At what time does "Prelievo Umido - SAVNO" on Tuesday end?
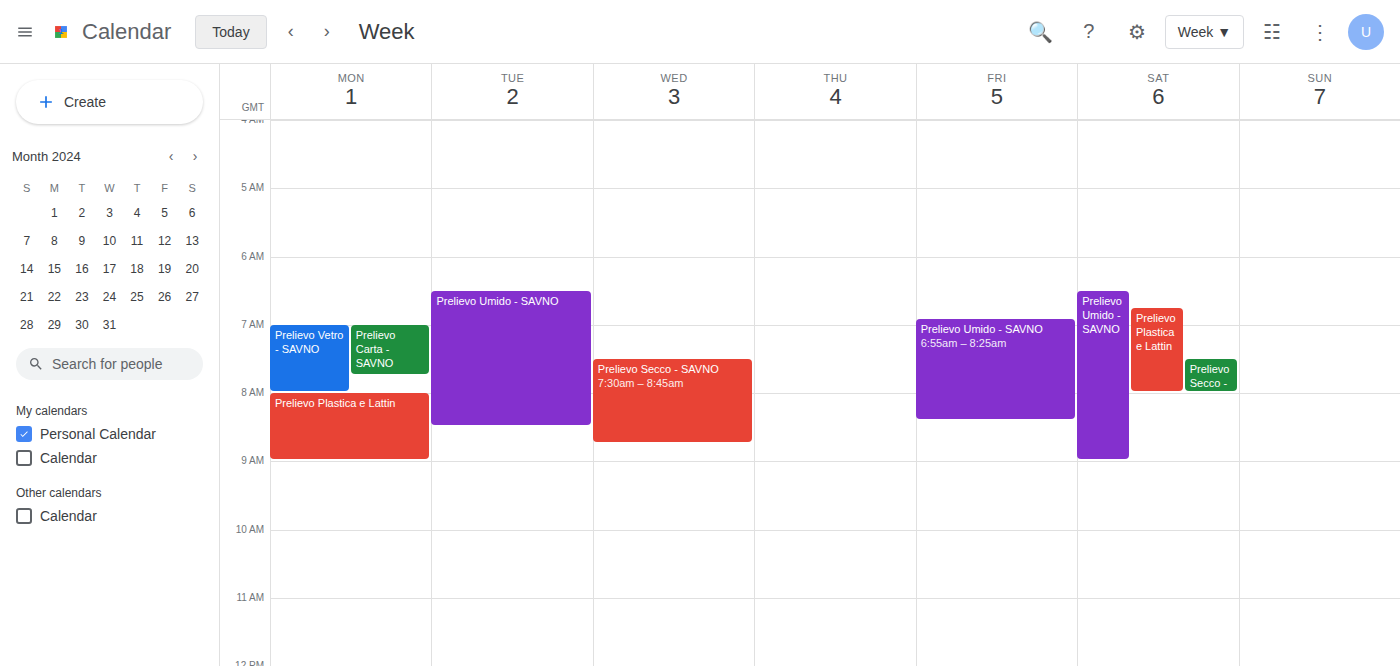
8:30 AM